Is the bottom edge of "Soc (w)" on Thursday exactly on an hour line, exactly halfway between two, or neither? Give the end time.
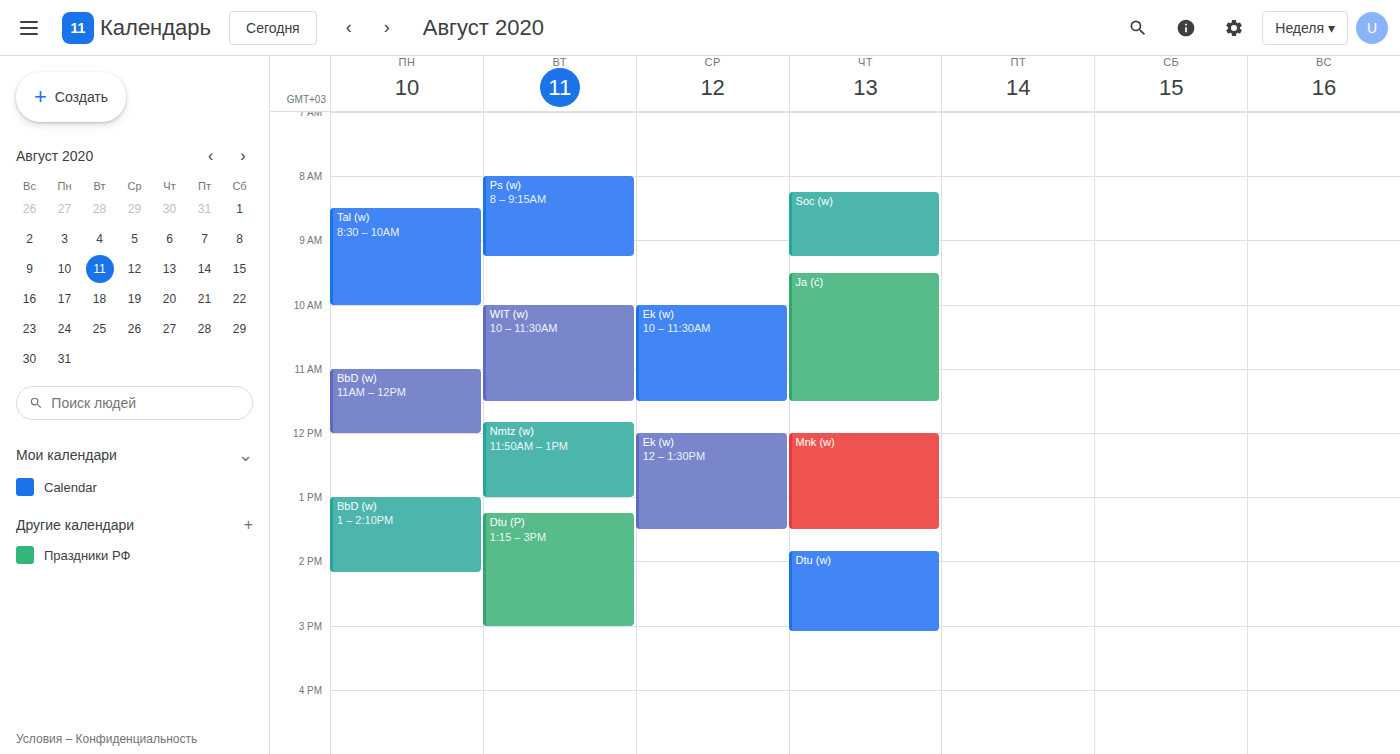
09:15 -- neither: a quarter of the way from the 09:00 line to the 10:00 line.